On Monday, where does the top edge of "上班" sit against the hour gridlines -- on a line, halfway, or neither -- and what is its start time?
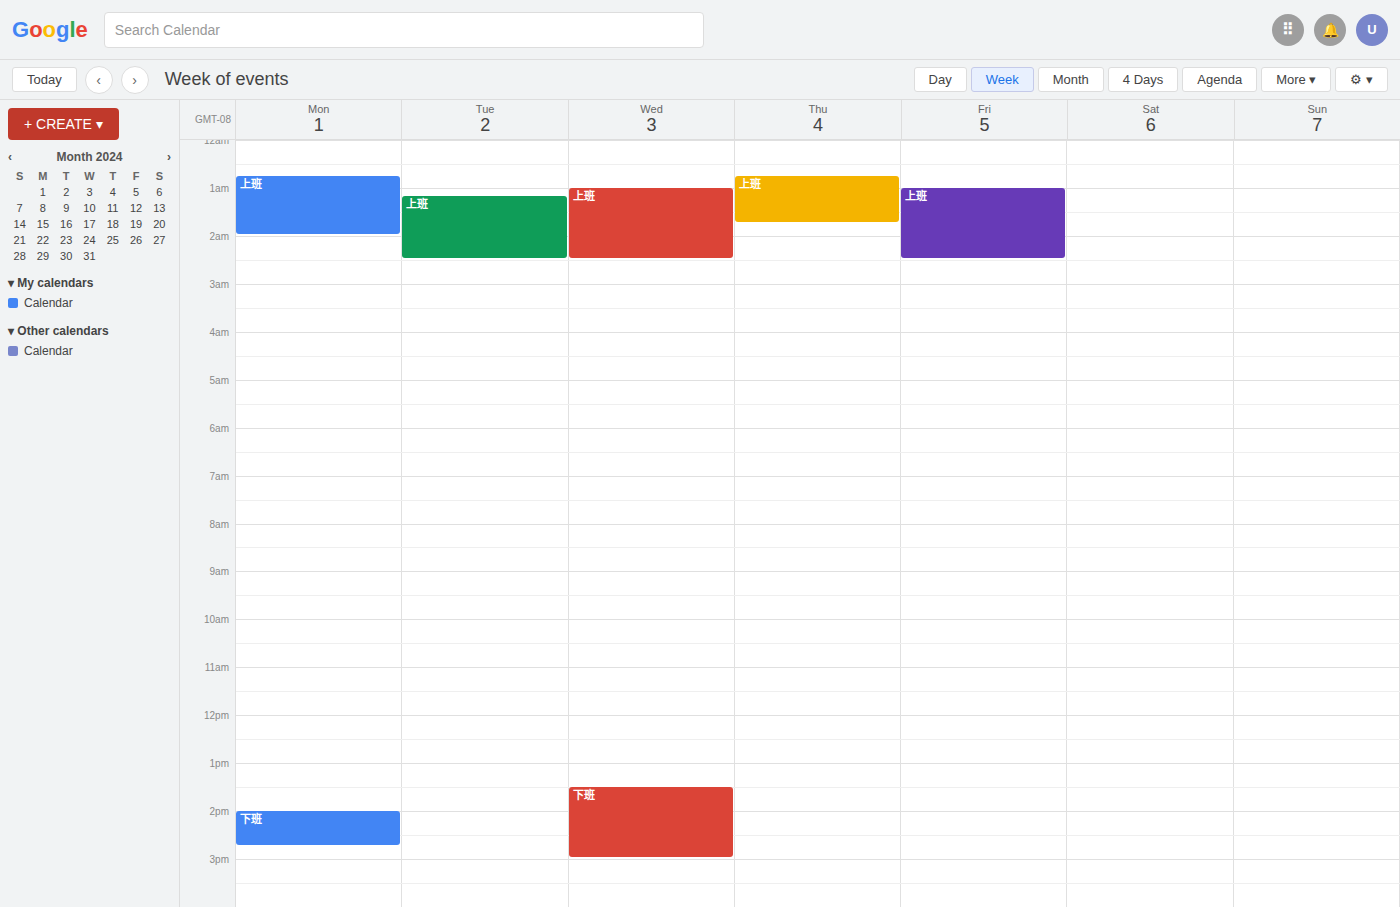
12:45 AM -- neither: three quarters of the way from the 12 AM line to the 1 AM line.